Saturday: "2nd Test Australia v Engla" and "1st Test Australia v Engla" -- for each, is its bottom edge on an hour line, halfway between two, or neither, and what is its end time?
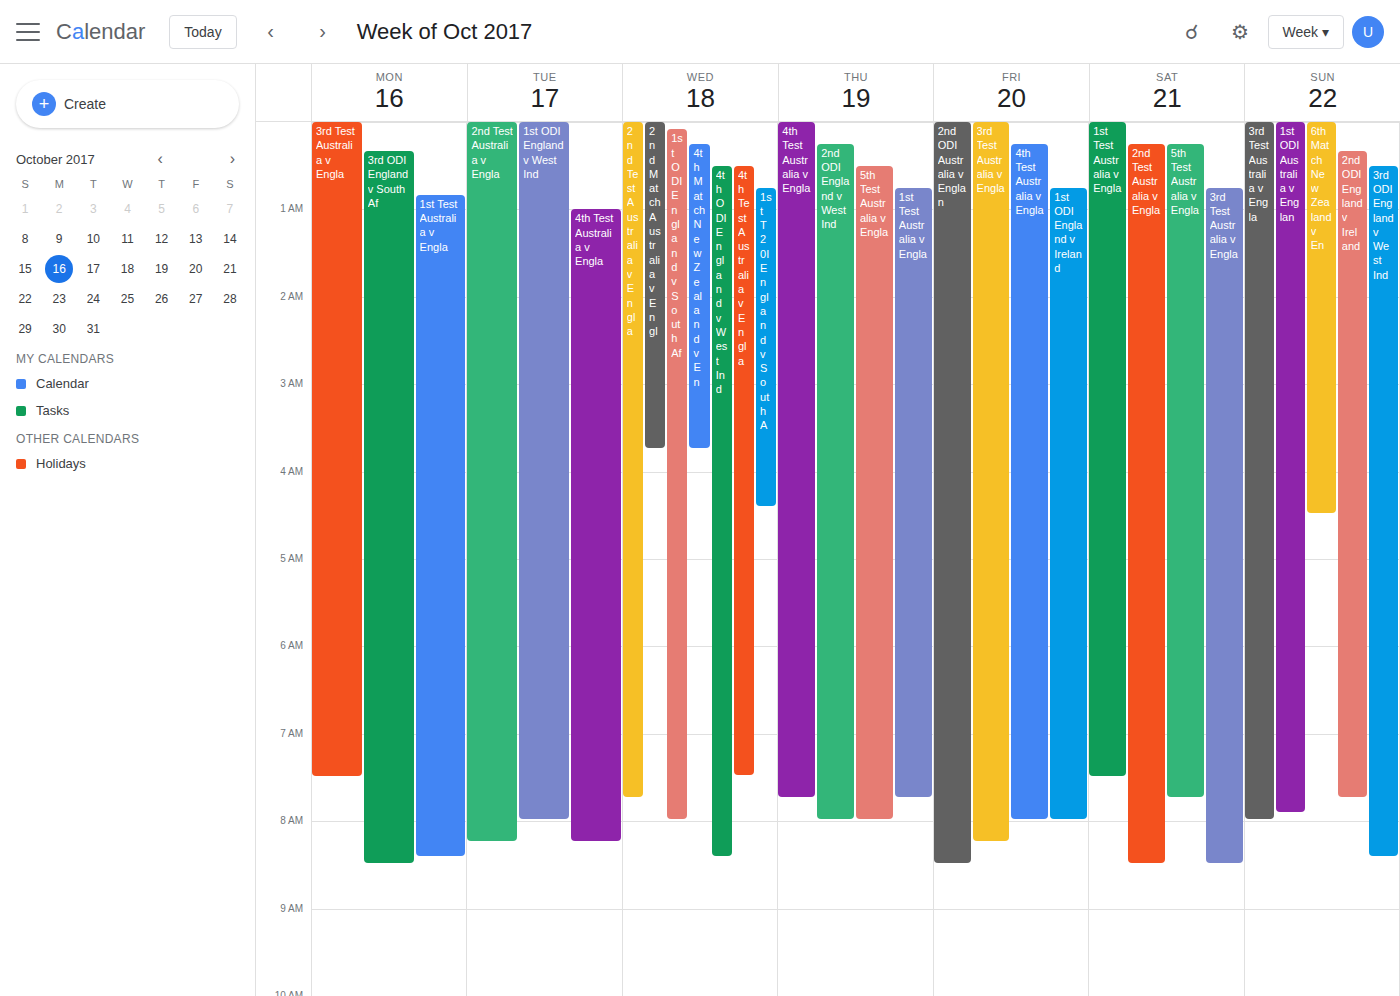
"2nd Test Australia v Engla": 8:30 AM, halfway between the 8 AM and 9 AM lines. "1st Test Australia v Engla": 7:30 AM, halfway between the 7 AM and 8 AM lines.